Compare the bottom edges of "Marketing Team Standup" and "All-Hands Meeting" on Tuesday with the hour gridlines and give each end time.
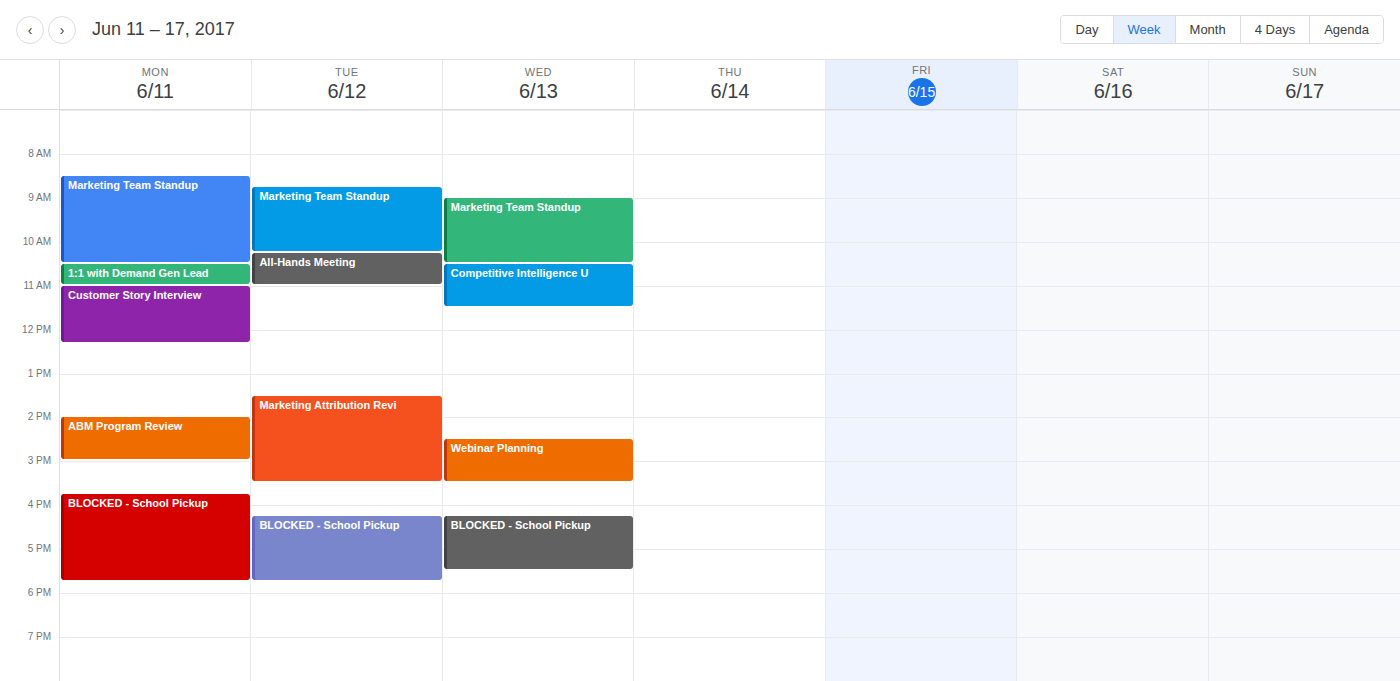
"Marketing Team Standup": 10:15 AM, neither: a quarter of the way from the 10 AM line to the 11 AM line. "All-Hands Meeting": 11:00 AM, exactly on the 11 AM line.